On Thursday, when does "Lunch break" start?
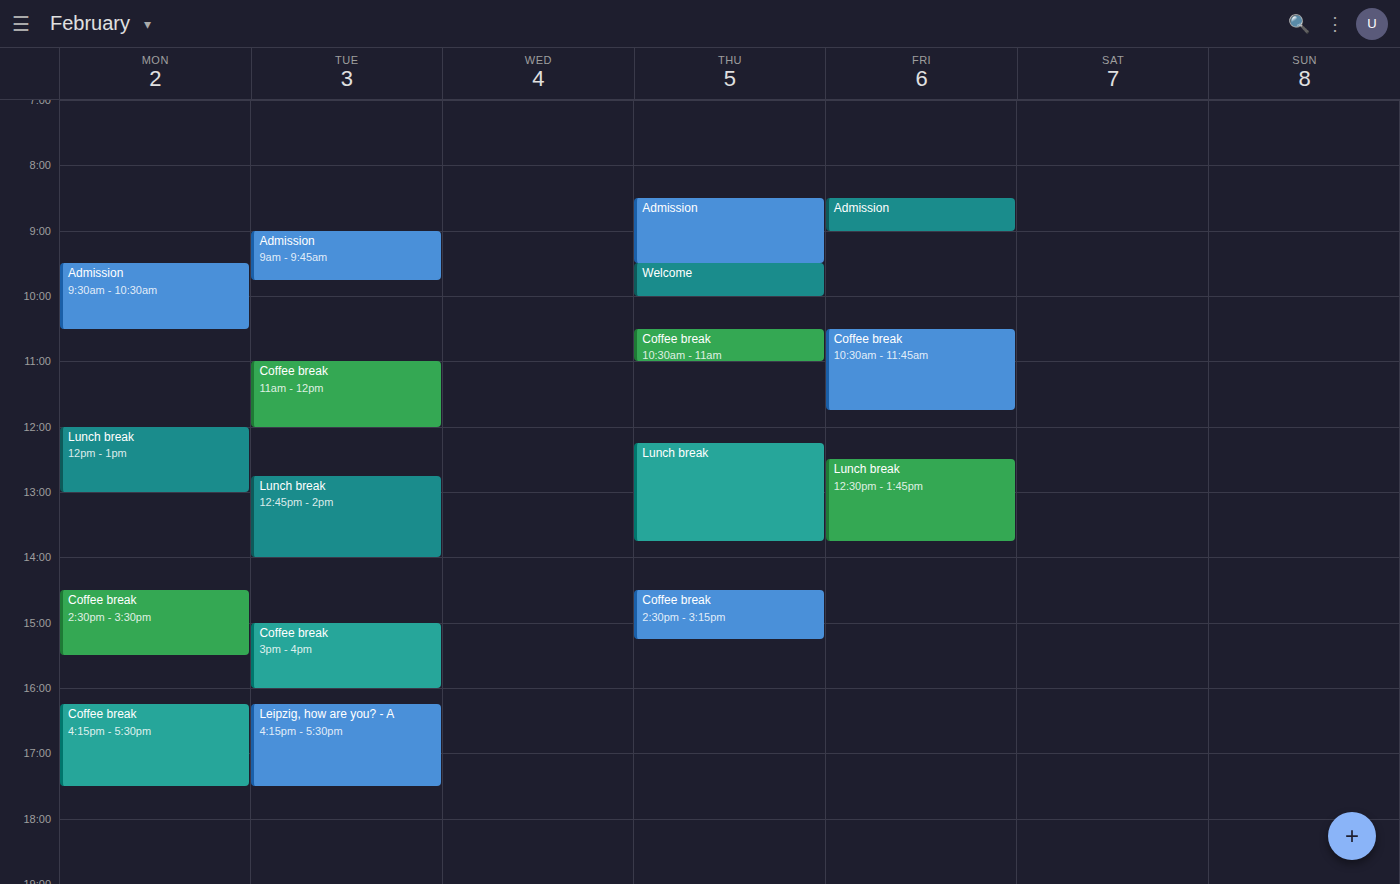
12:15